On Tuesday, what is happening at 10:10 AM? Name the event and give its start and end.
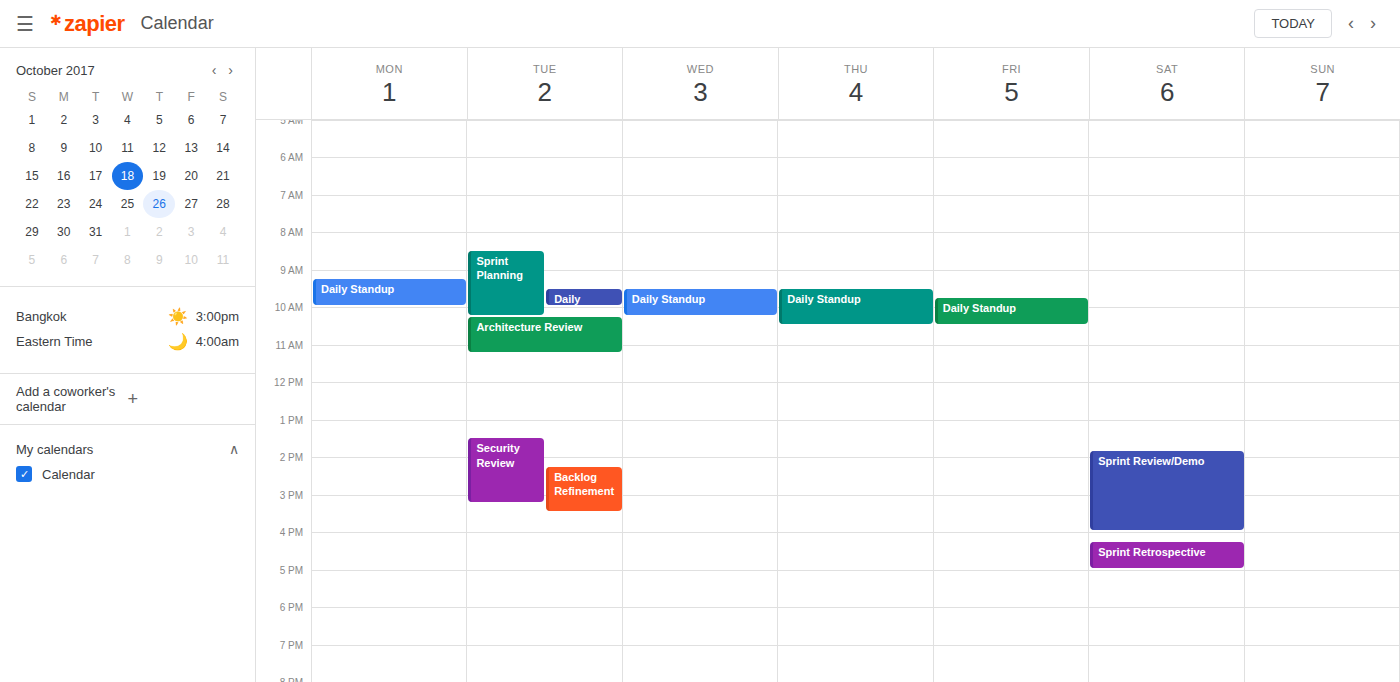
"Sprint Planning", 8:30 AM to 10:15 AM